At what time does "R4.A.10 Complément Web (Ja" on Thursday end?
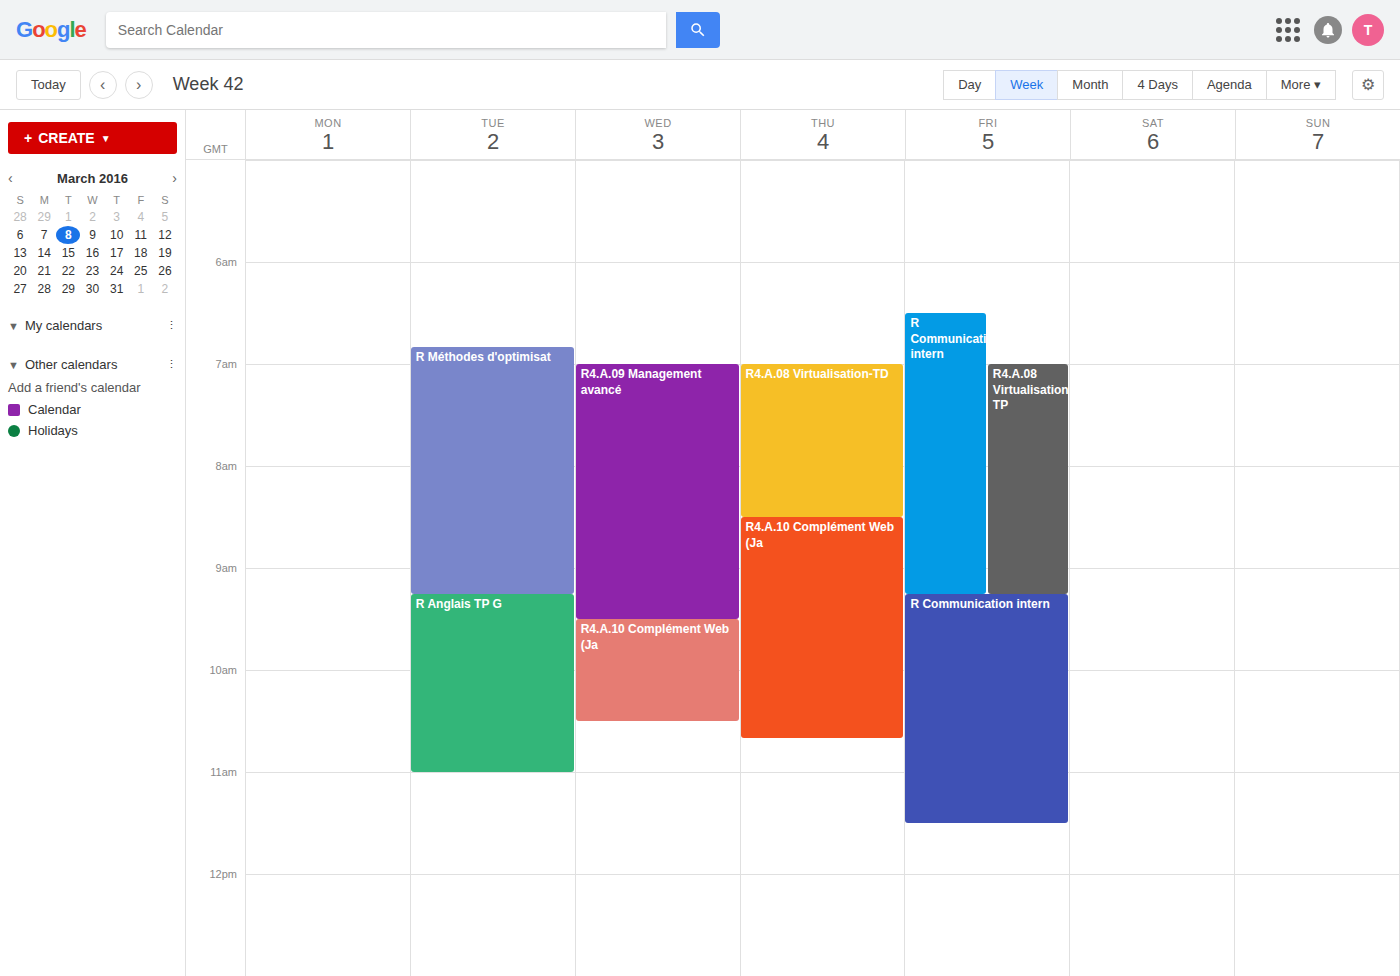
10:40 AM